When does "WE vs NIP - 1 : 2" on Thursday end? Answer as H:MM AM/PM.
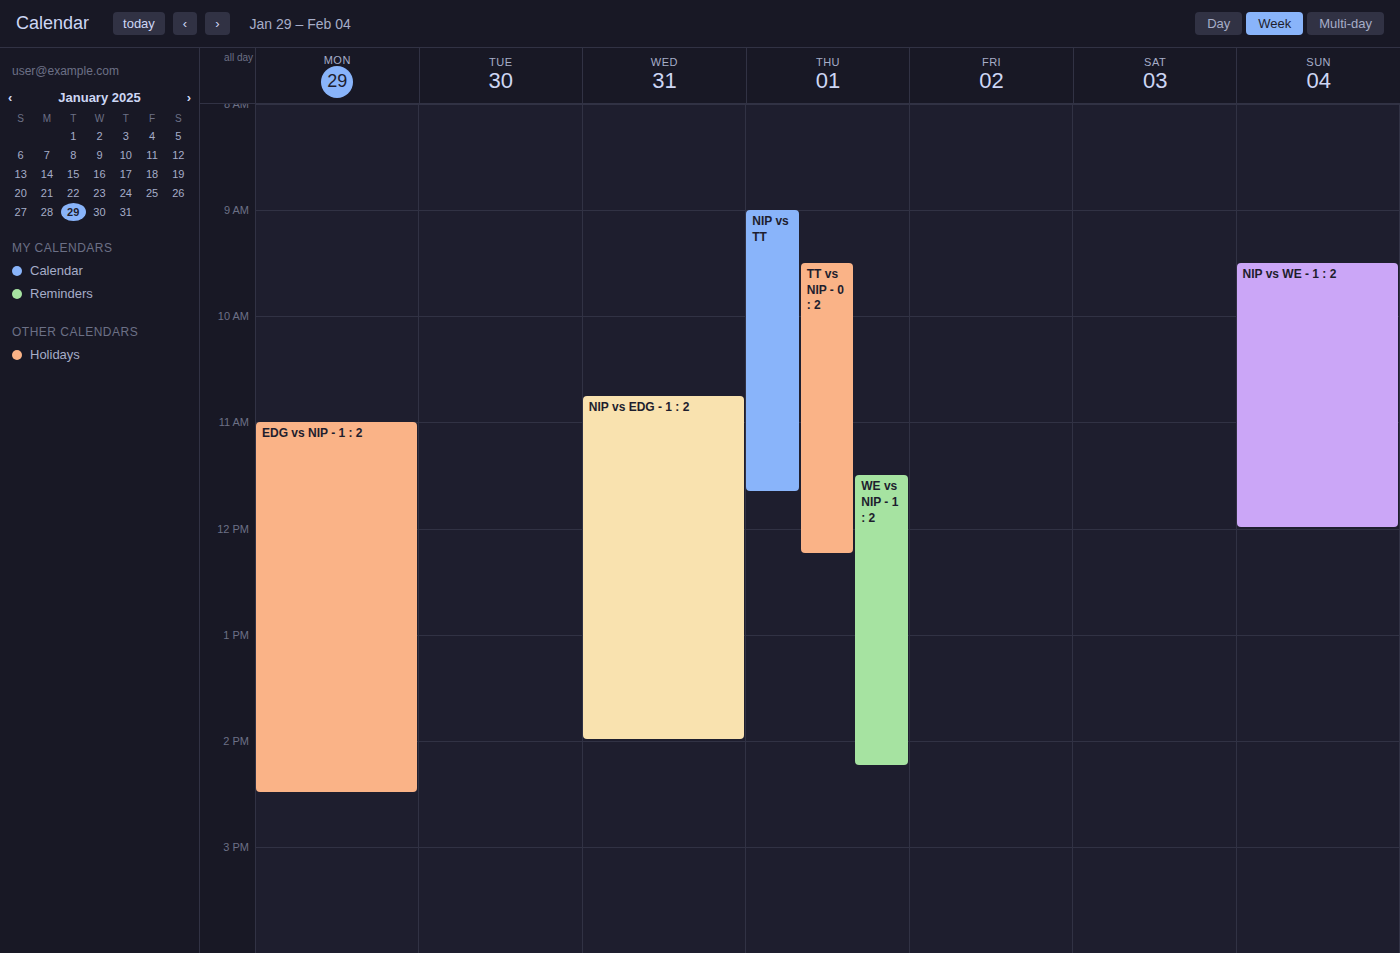
2:15 PM